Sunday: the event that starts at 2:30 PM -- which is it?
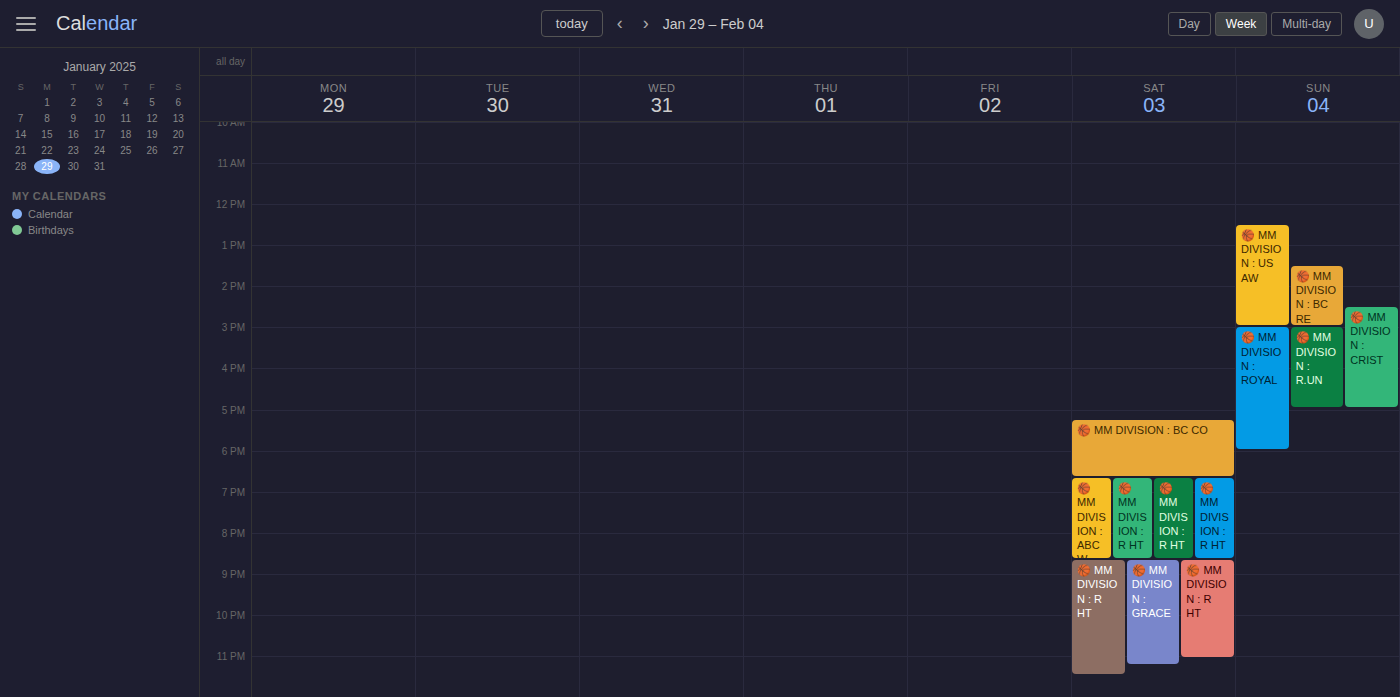
"🏀 MM DIVISION : CRIST"